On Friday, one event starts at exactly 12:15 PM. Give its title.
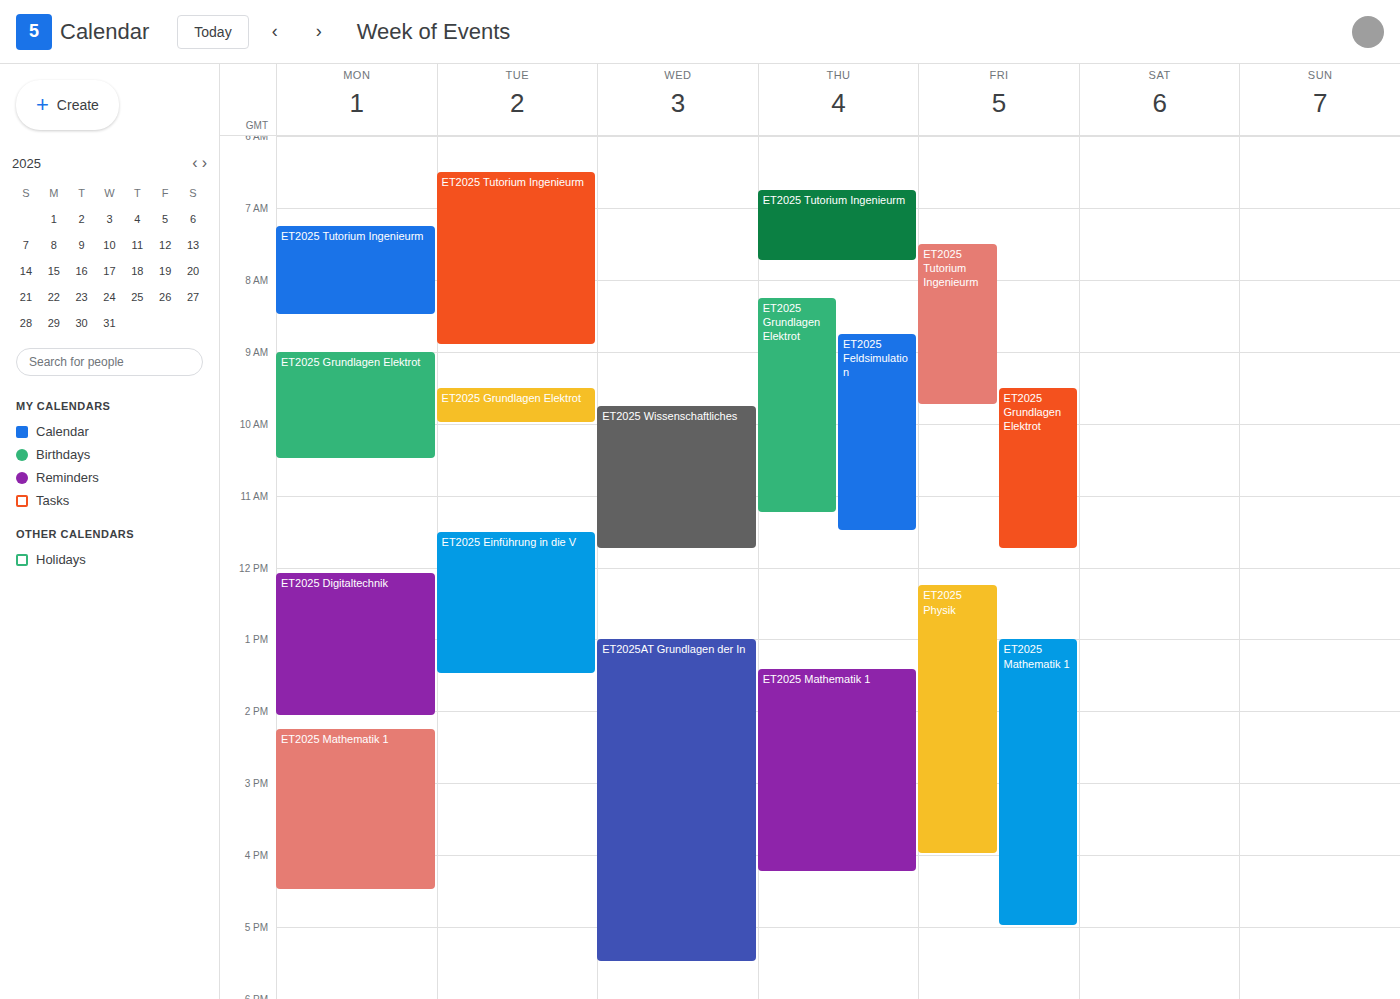
"ET2025 Physik"